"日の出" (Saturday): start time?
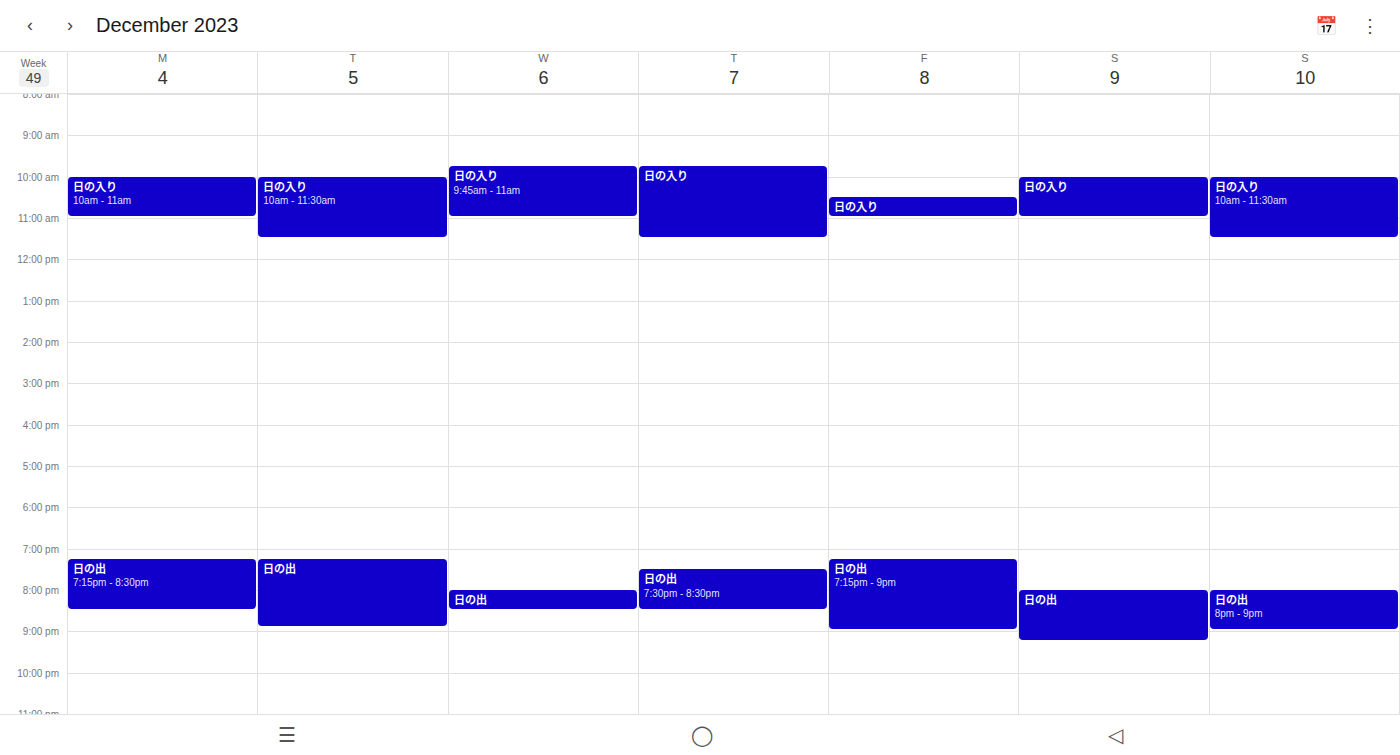
8:00 PM